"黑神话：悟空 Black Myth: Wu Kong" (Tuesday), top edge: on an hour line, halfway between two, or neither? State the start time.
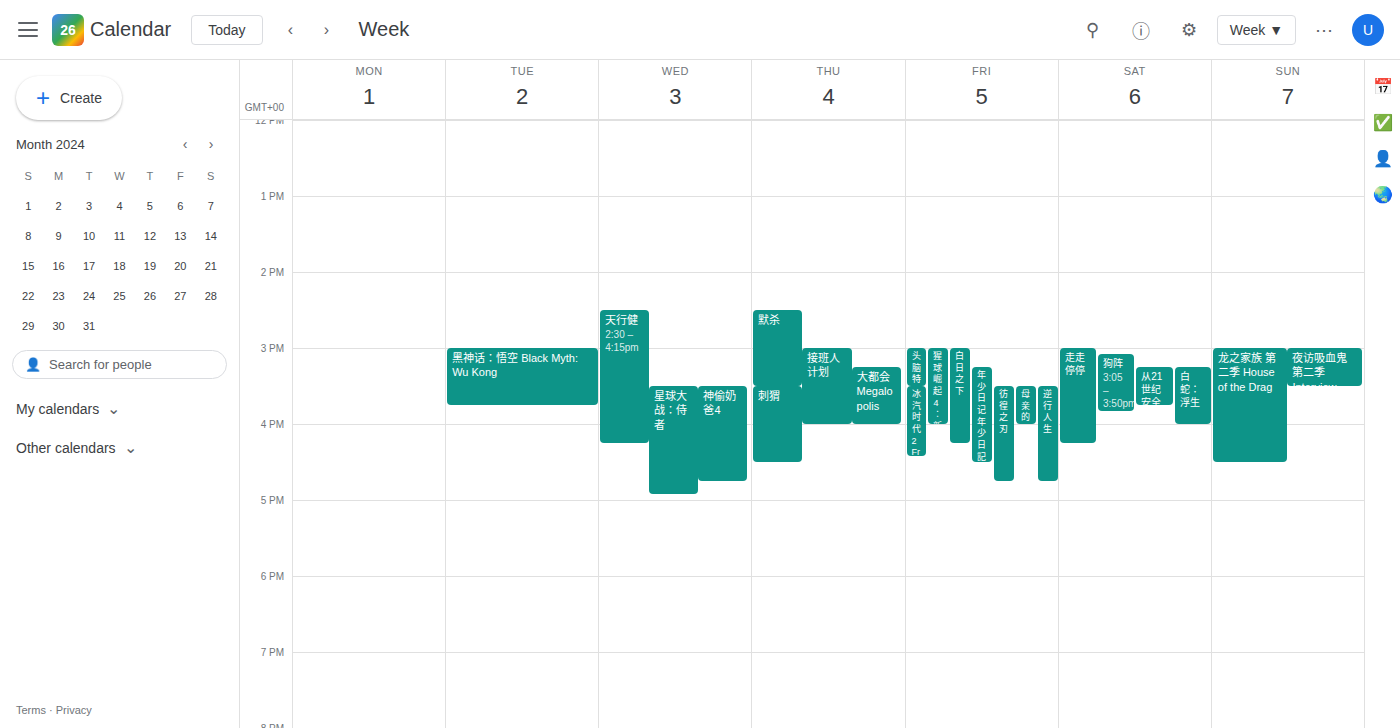
15:00 -- exactly on the 15:00 line.